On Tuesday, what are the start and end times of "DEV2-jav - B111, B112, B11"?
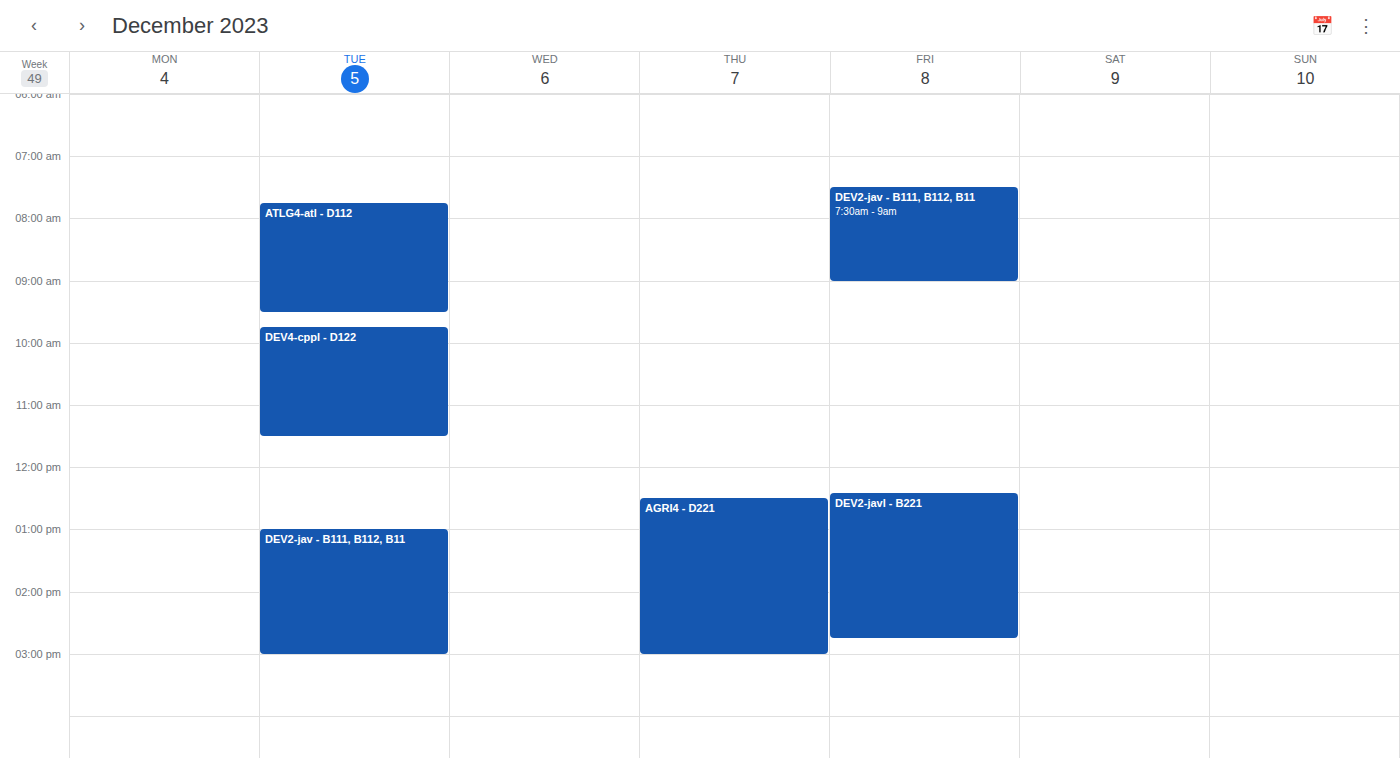
1:00 PM to 3:00 PM